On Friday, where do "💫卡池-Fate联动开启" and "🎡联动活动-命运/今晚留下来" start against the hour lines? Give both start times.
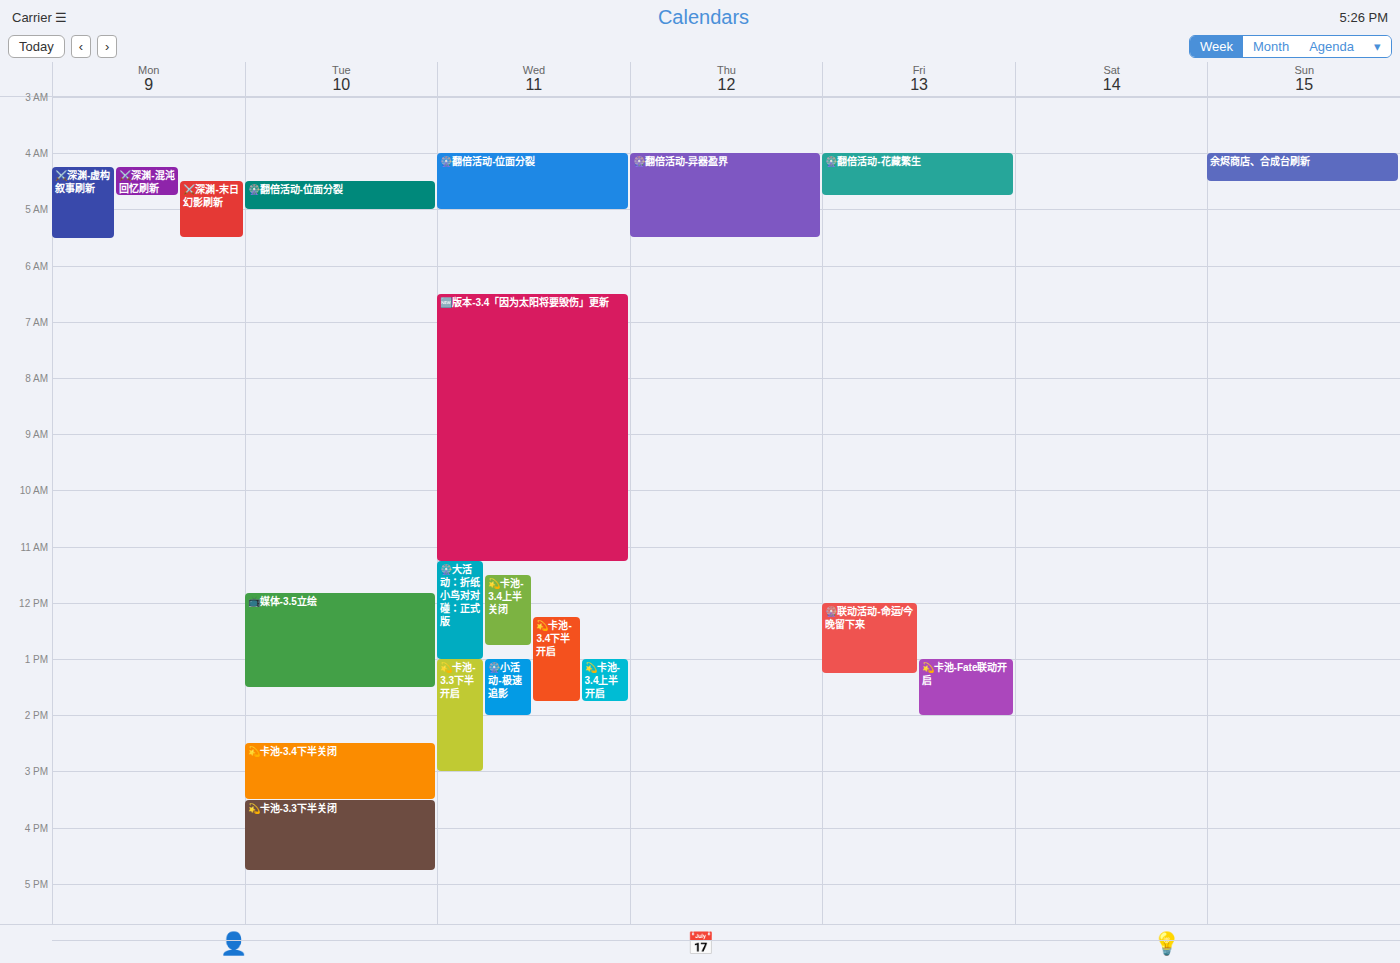
"💫卡池-Fate联动开启": 1:00 PM, exactly on the 1 PM line. "🎡联动活动-命运/今晚留下来": 12:00 PM, exactly on the 12 PM line.